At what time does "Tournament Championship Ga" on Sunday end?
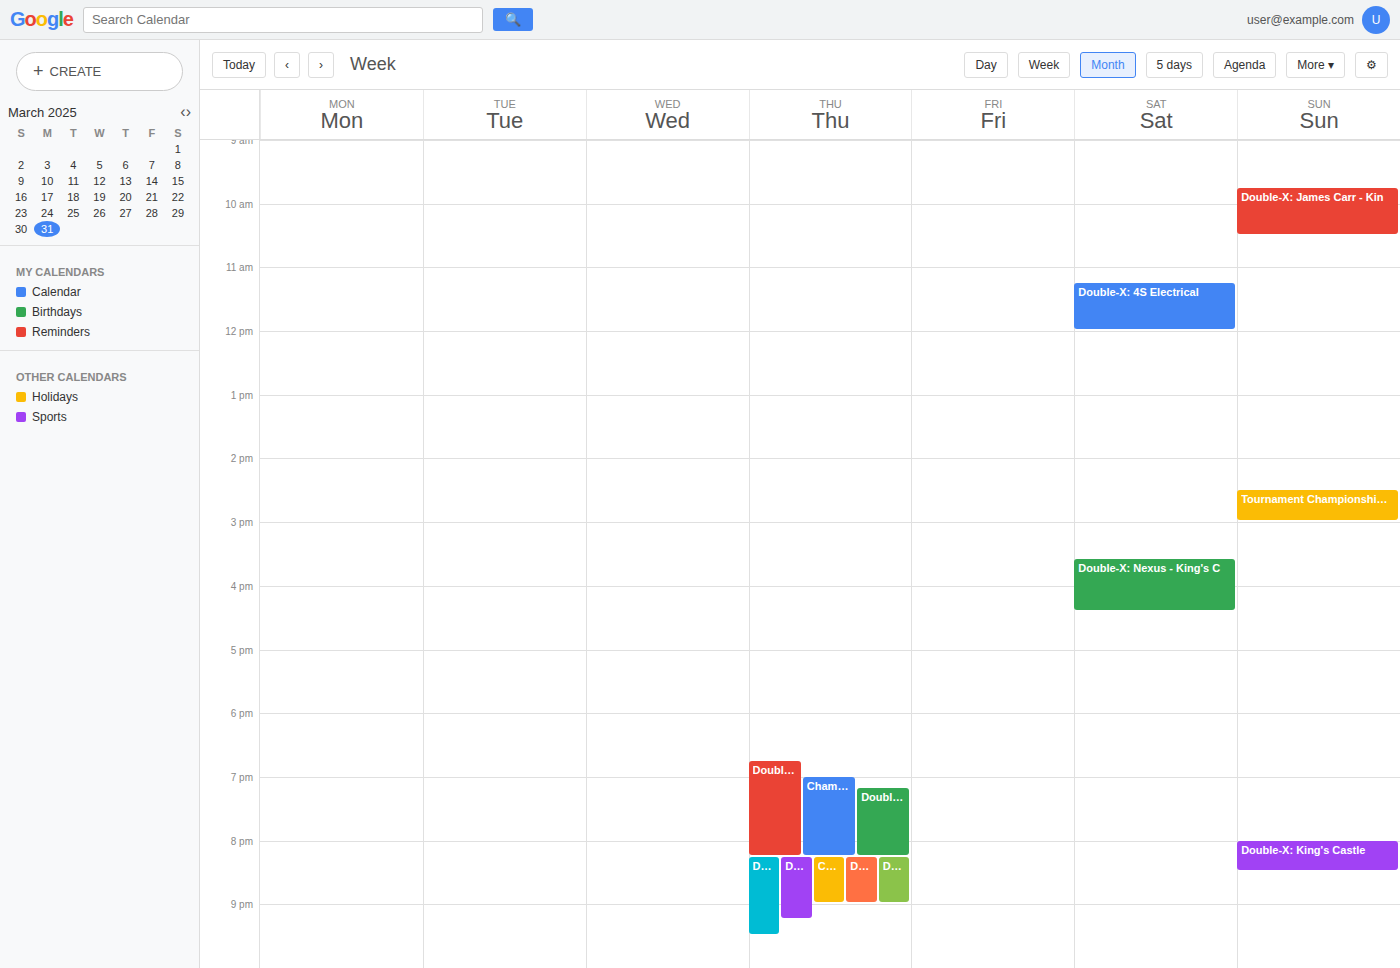
3:00 PM